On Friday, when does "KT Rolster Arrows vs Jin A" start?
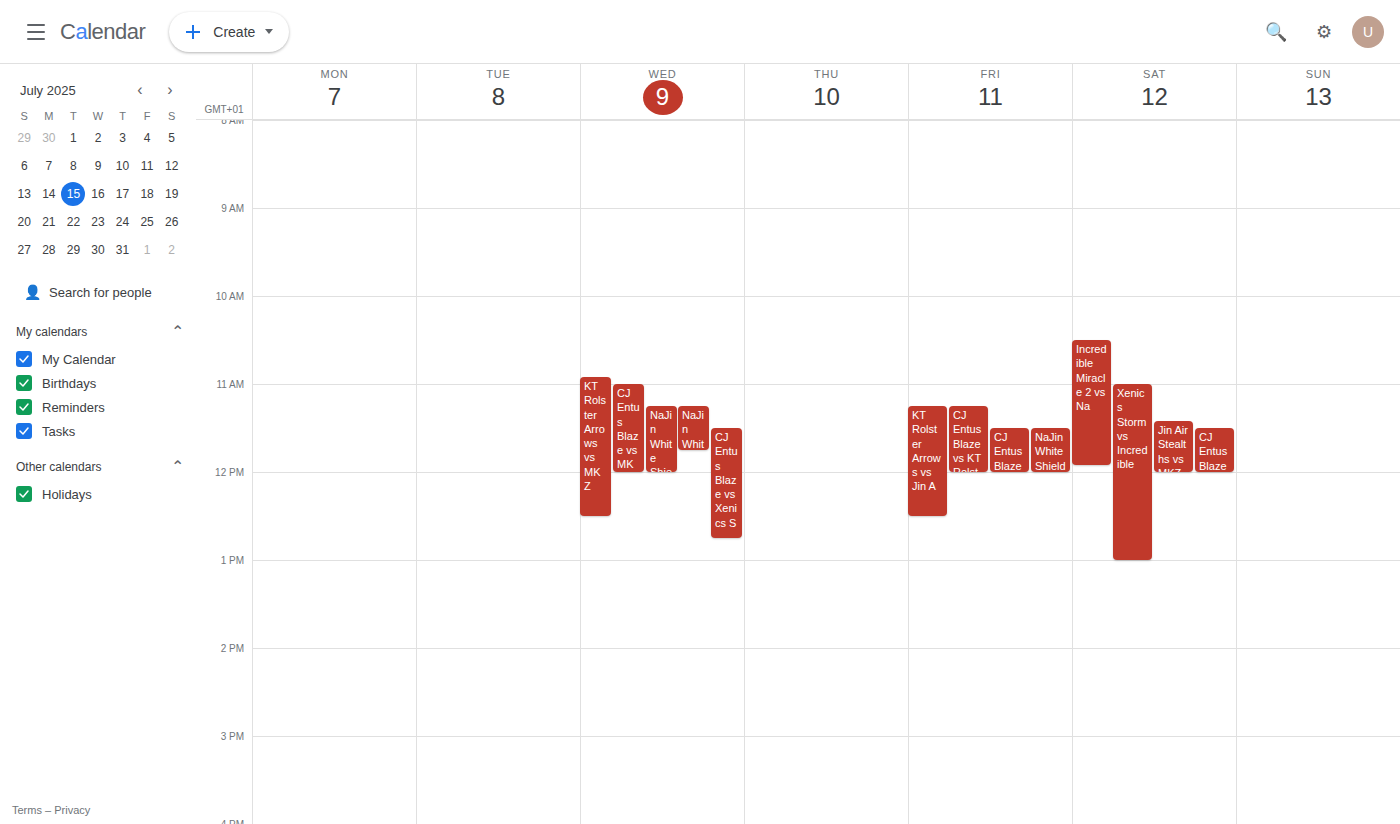
11:15 AM